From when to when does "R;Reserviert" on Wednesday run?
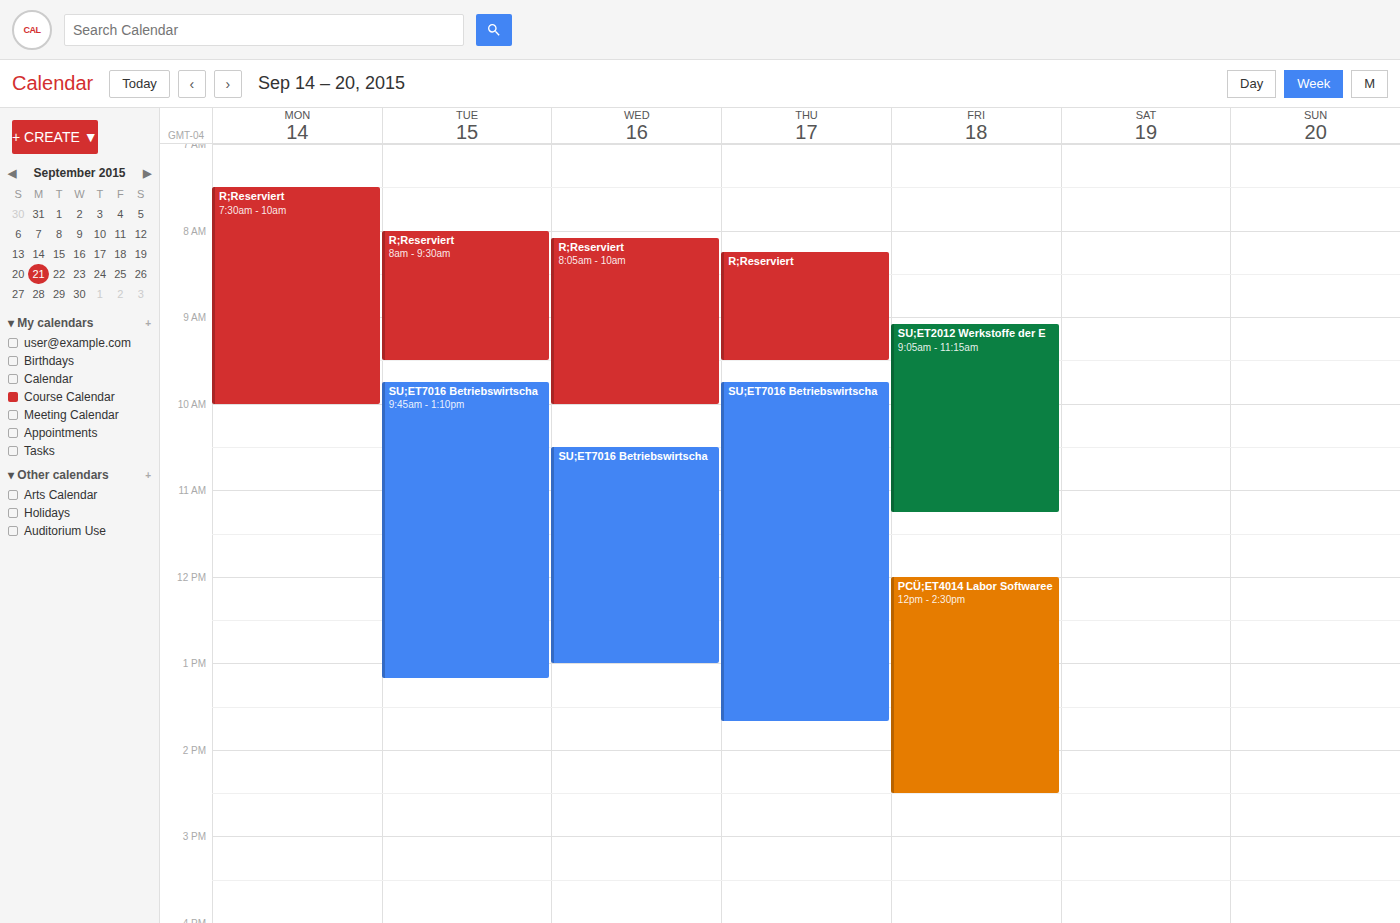
8:05 AM to 10:00 AM